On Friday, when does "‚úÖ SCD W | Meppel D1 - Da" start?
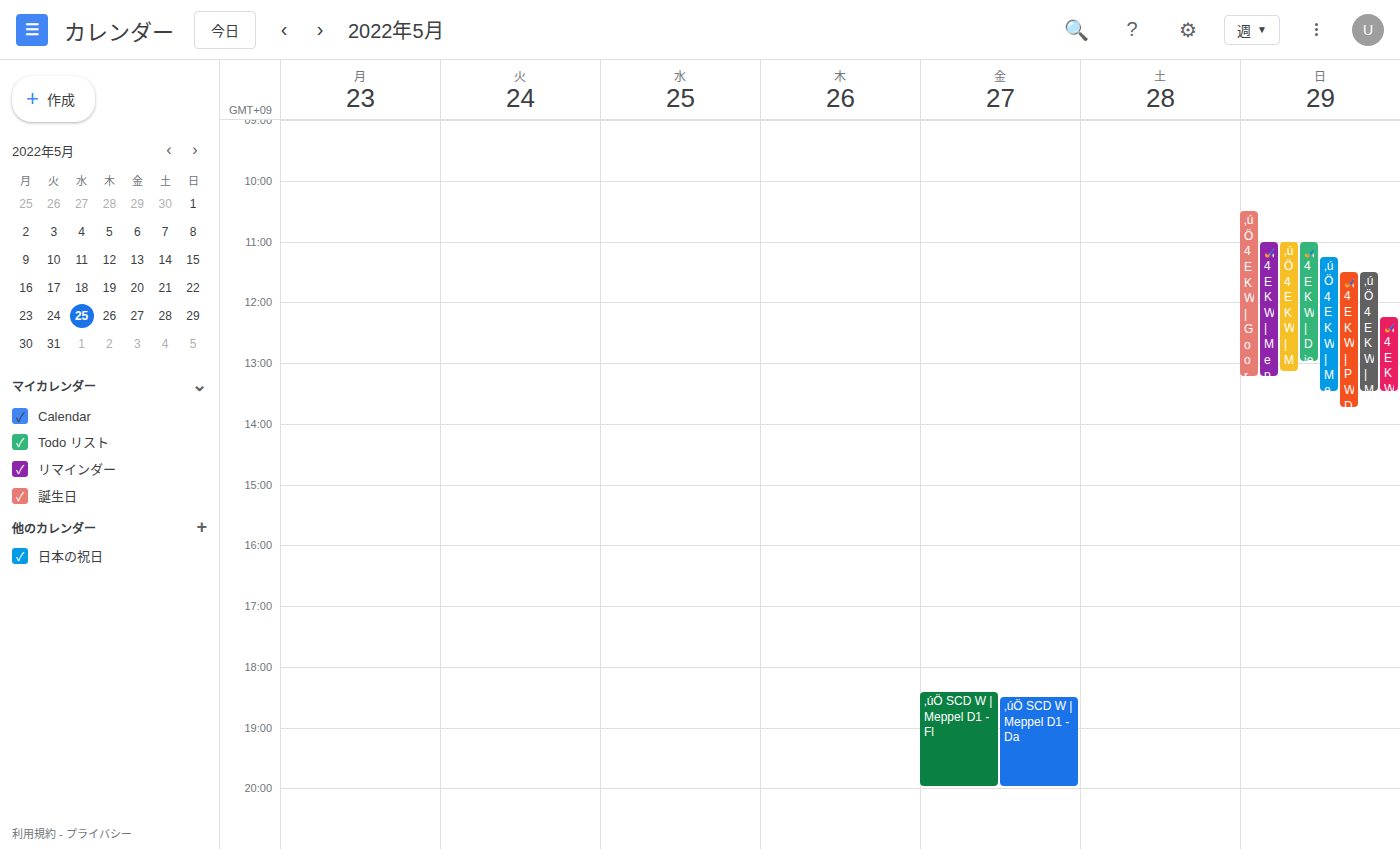
6:30 PM